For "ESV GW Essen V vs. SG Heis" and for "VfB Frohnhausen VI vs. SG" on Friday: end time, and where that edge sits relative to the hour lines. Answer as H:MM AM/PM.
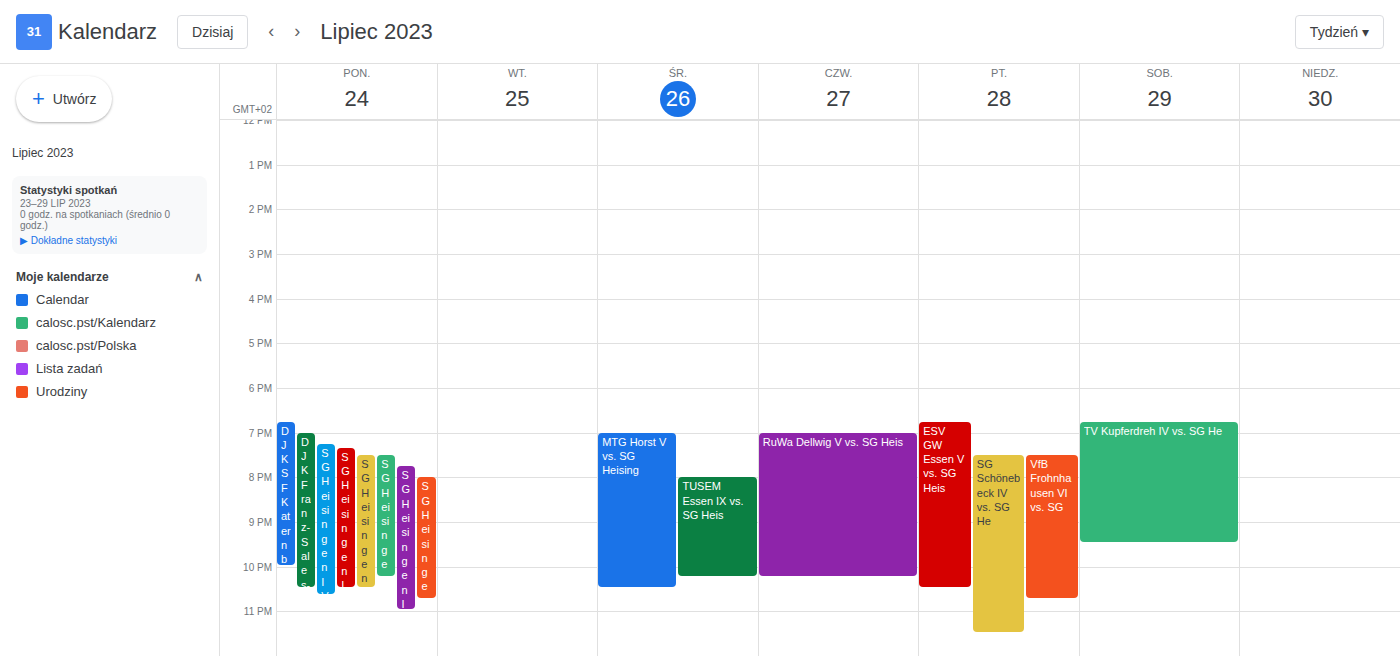
"ESV GW Essen V vs. SG Heis": 10:30 PM, halfway between the 10 PM and 11 PM lines. "VfB Frohnhausen VI vs. SG": 10:45 PM, neither: three quarters of the way from the 10 PM line to the 11 PM line.